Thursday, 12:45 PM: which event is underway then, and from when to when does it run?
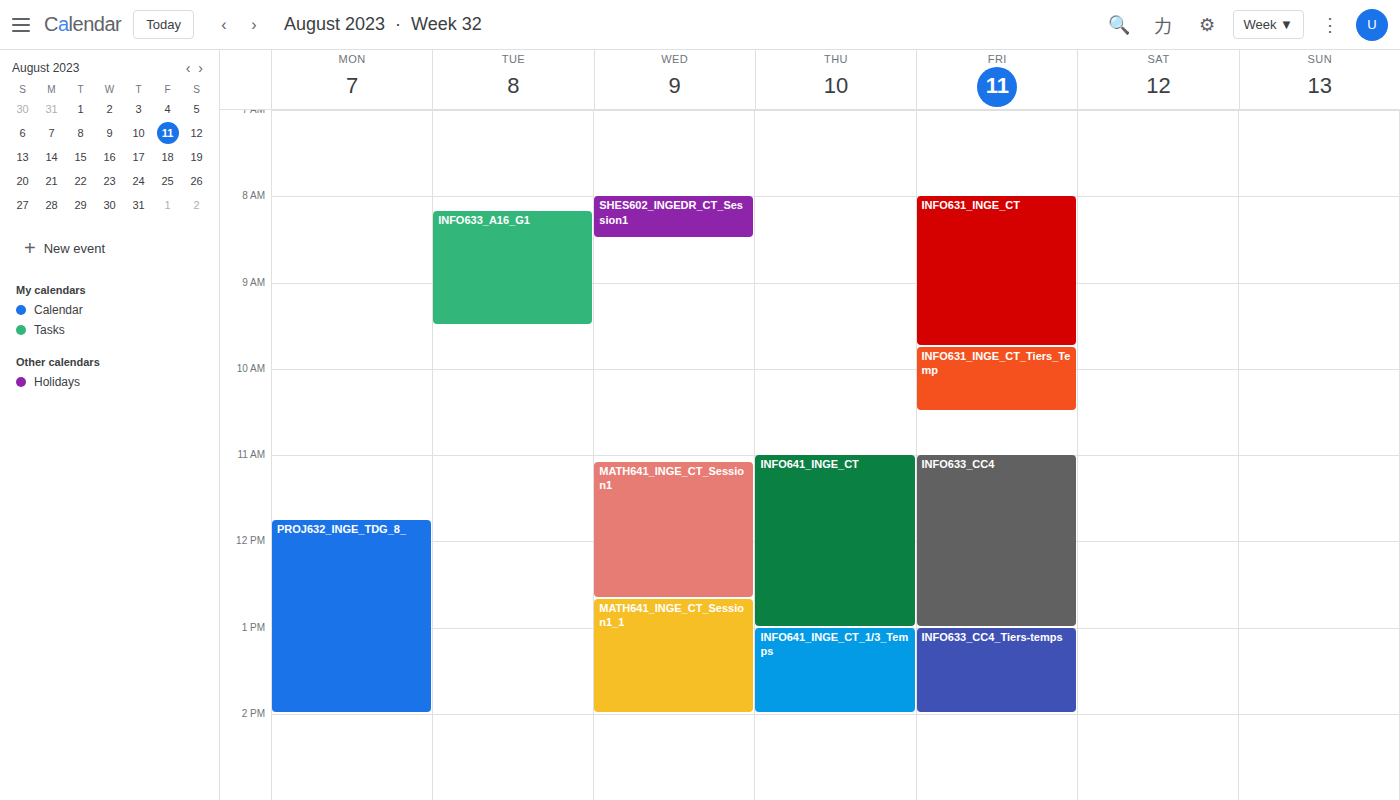
"INFO641_INGE_CT", 11:00 AM to 1:00 PM